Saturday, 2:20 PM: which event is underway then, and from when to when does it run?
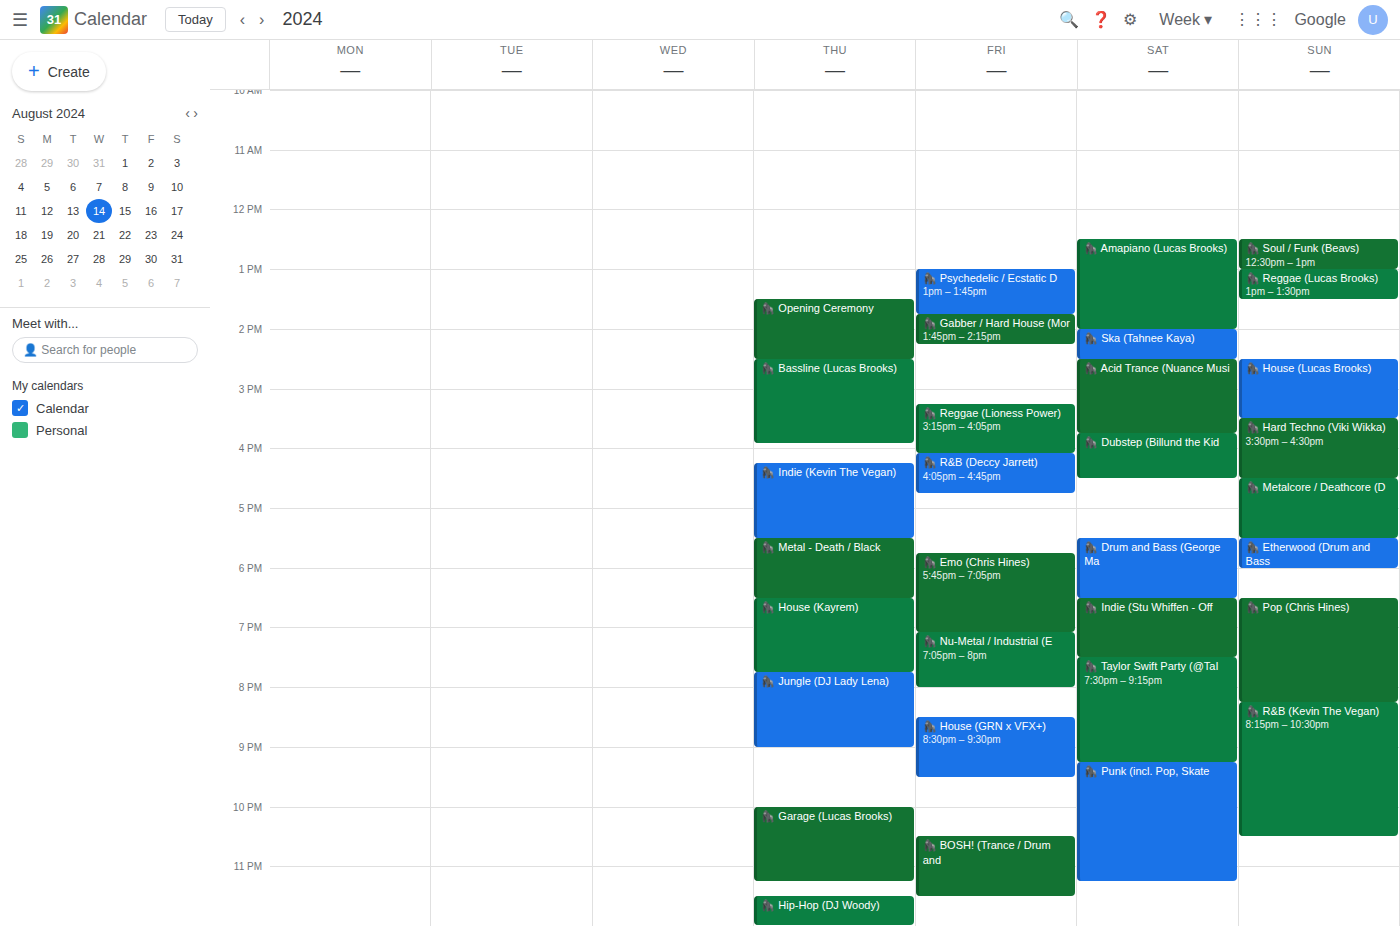
"🦍 Ska (Tahnee Kaya)", 2:00 PM to 2:30 PM